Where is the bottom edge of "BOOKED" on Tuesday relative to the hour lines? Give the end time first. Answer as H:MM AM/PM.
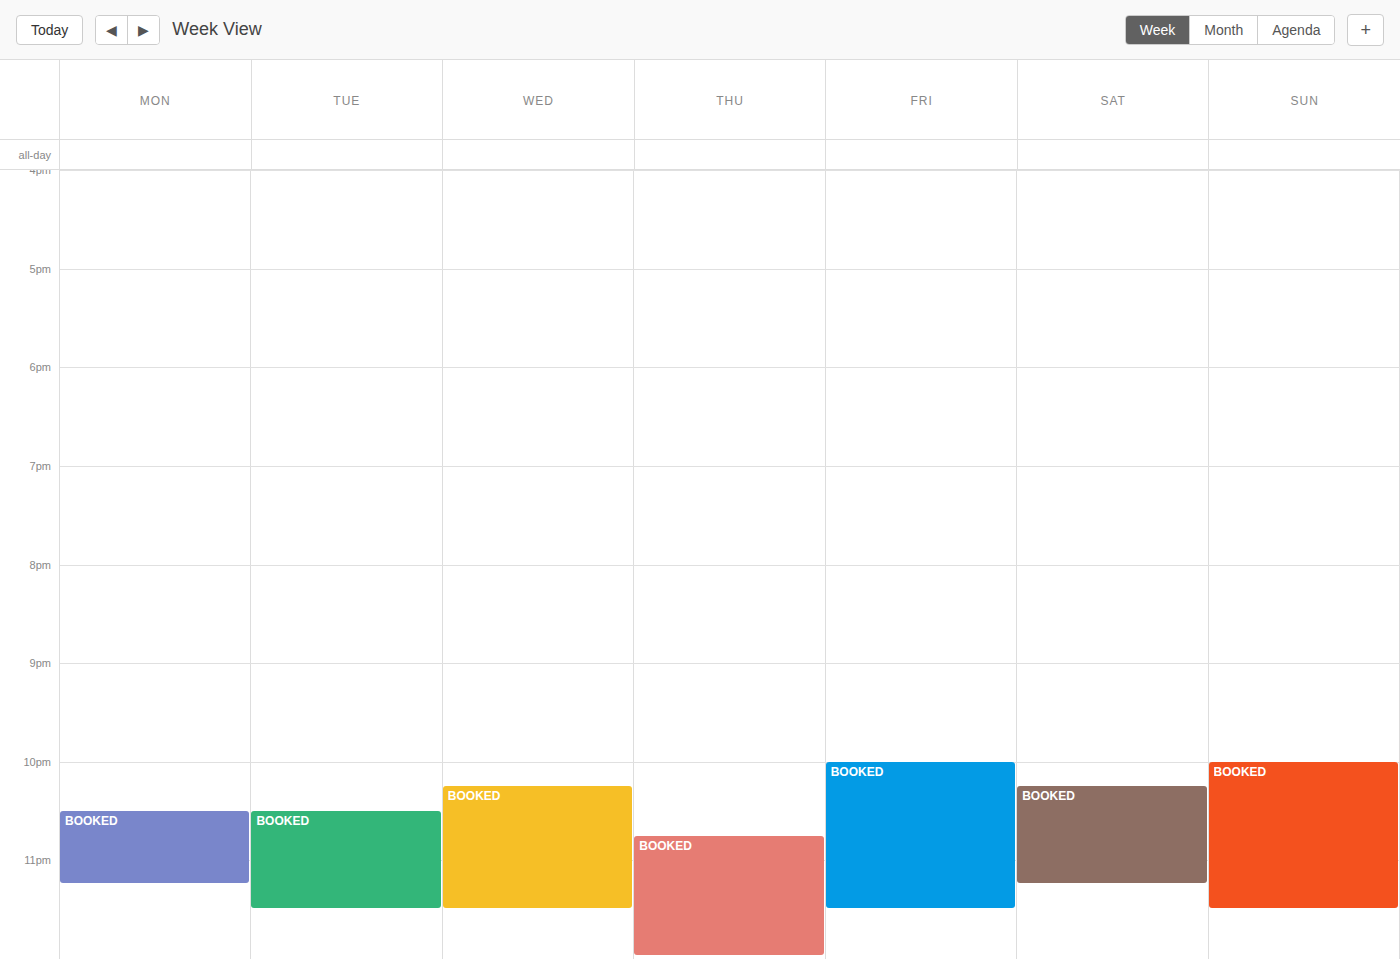
11:30 PM -- halfway between the 11 PM and 12 AM lines.